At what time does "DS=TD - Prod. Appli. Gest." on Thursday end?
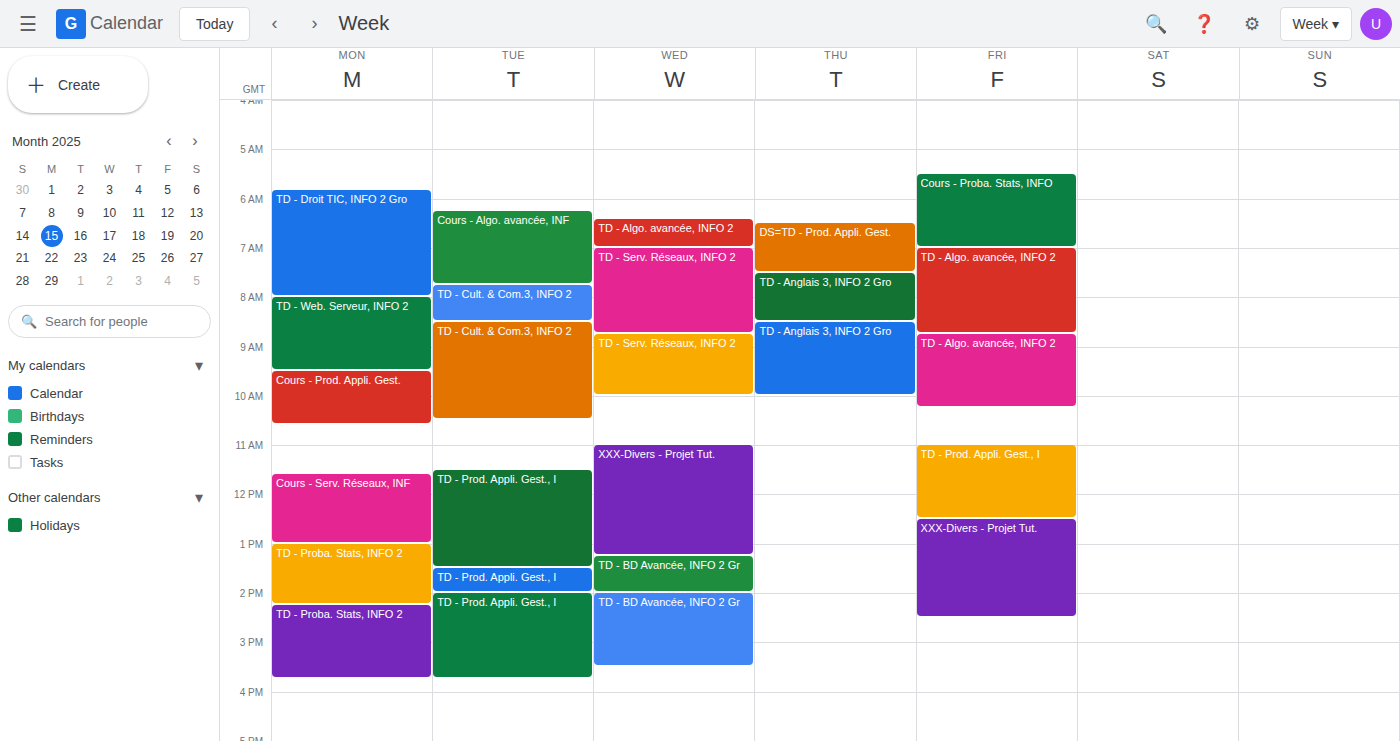
7:30 AM